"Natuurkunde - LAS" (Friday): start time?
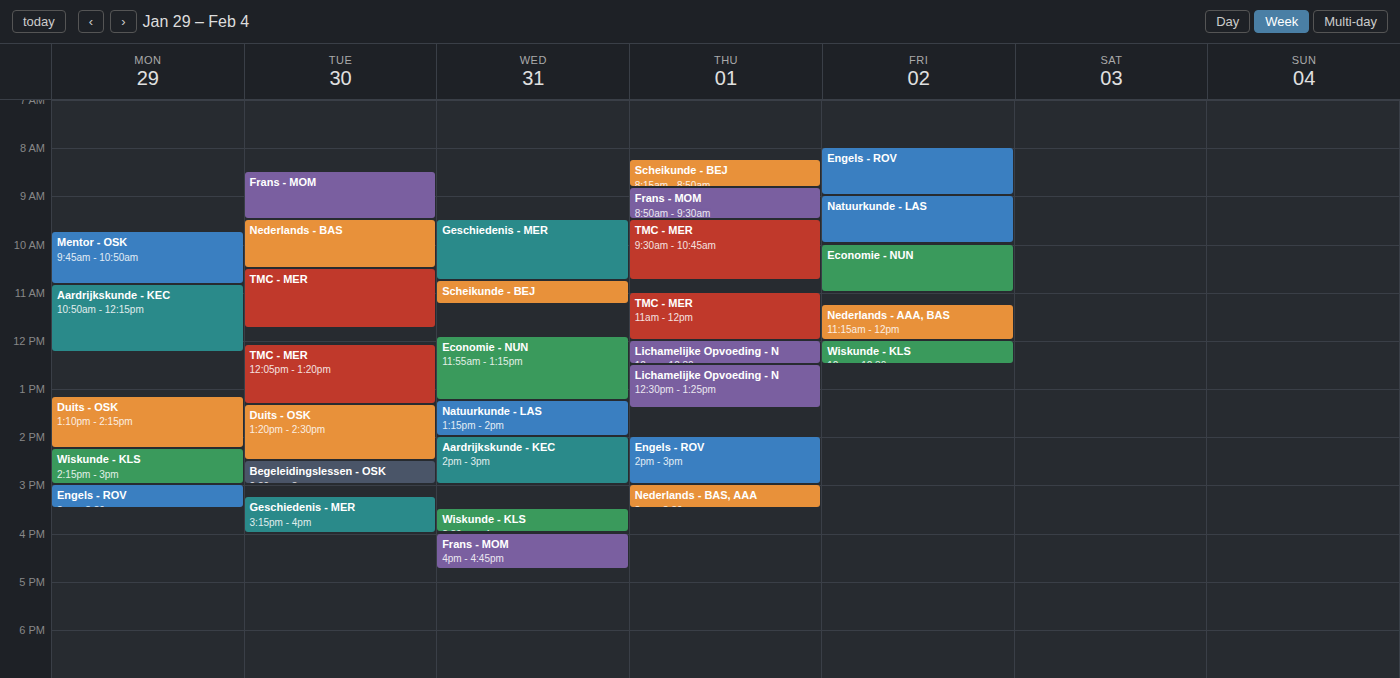
9:00 AM